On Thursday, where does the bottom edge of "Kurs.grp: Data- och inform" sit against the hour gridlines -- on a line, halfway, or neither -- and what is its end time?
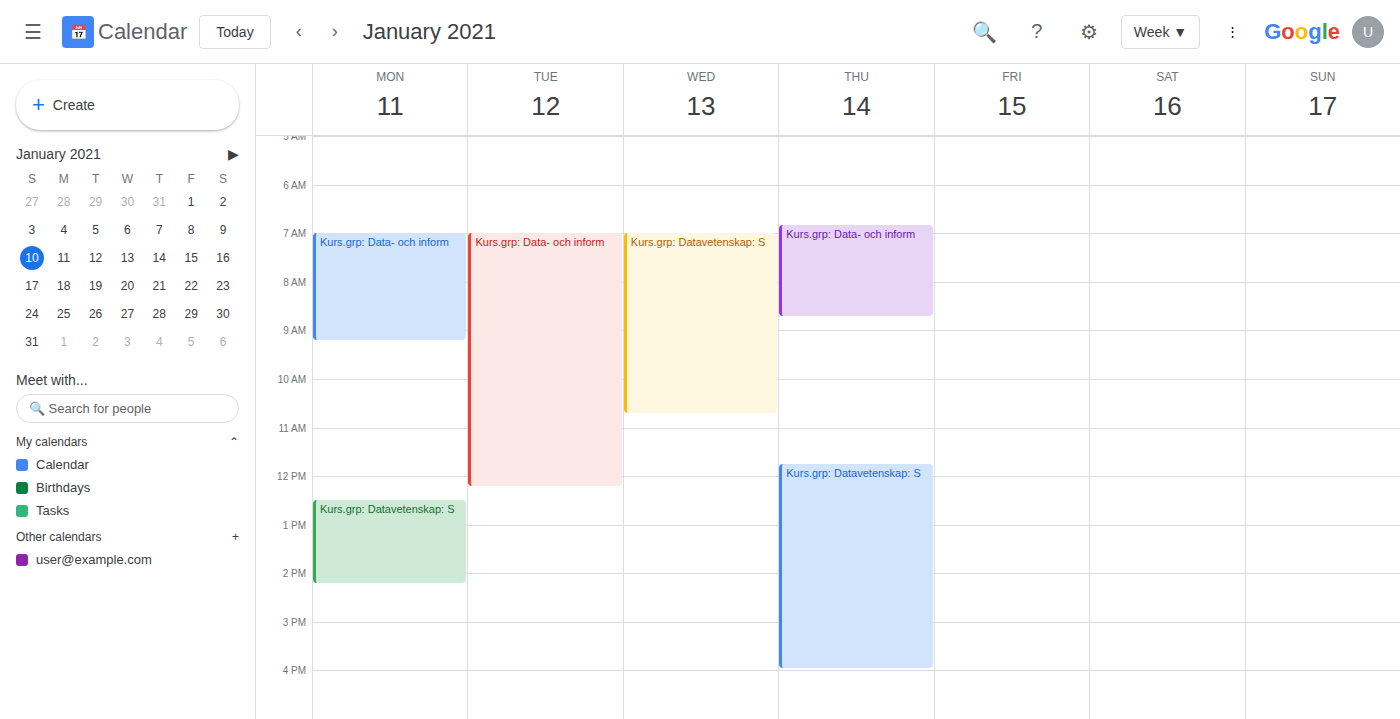
8:45 AM -- neither: three quarters of the way from the 8 AM line to the 9 AM line.